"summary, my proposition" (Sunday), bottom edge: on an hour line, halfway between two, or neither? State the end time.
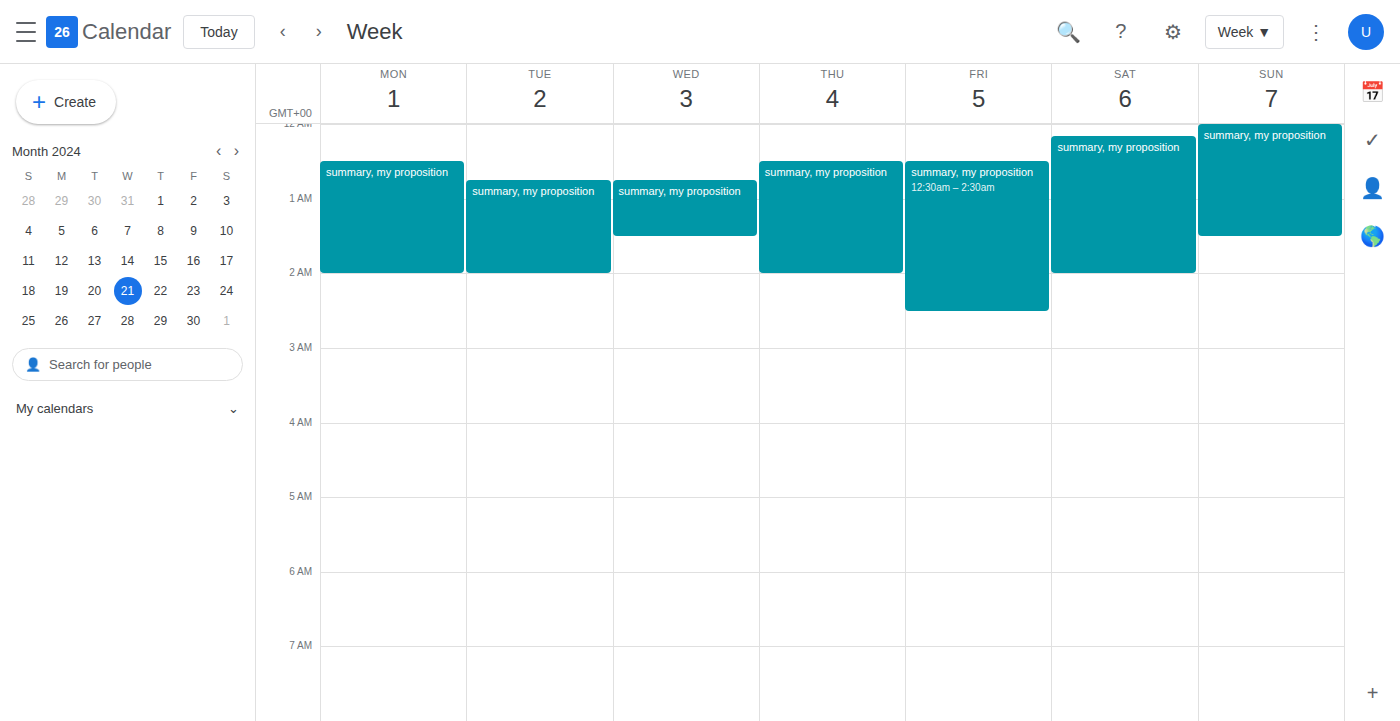
01:30 -- halfway between the 01:00 and 02:00 lines.